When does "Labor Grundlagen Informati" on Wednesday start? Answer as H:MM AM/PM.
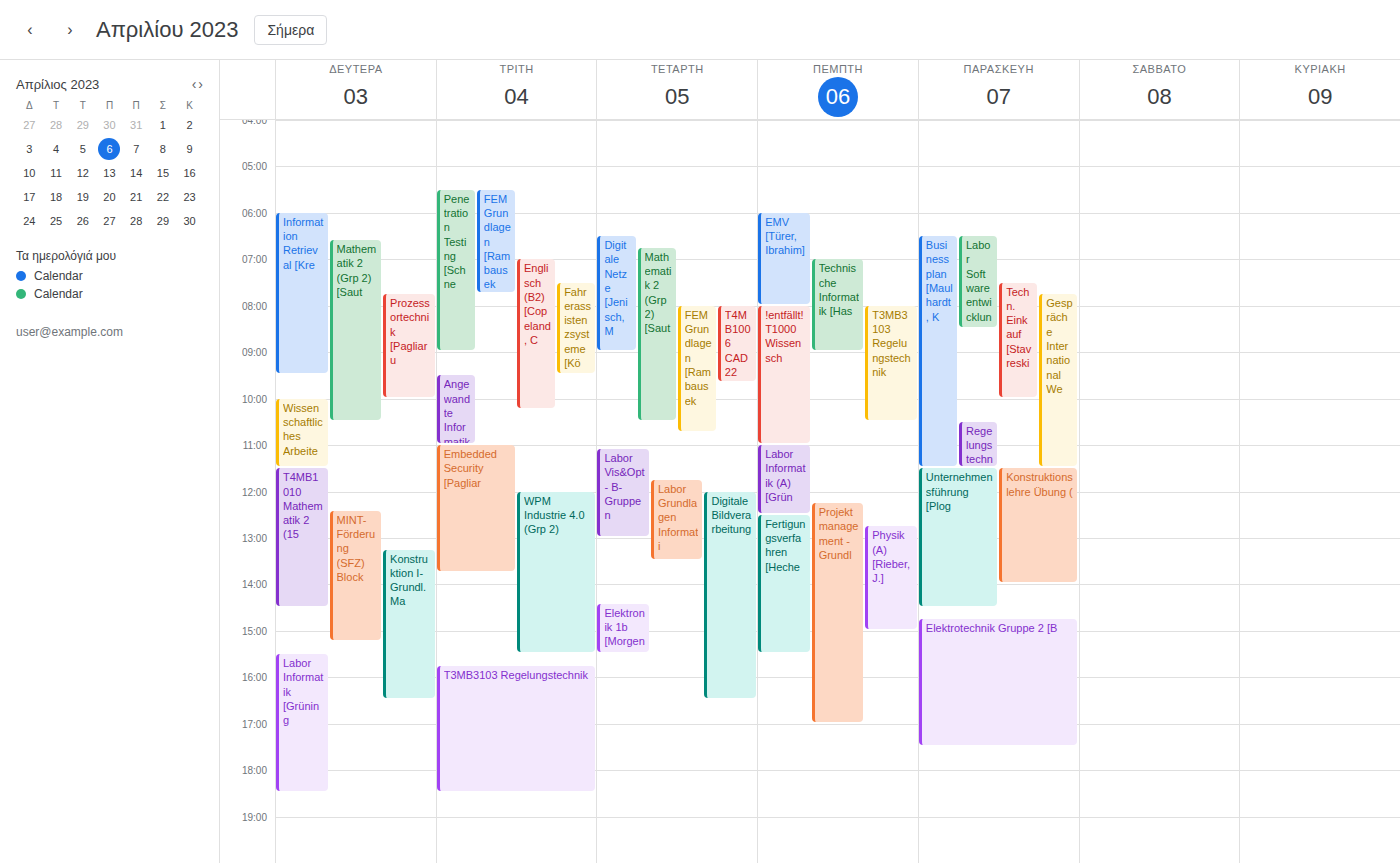
11:45 AM